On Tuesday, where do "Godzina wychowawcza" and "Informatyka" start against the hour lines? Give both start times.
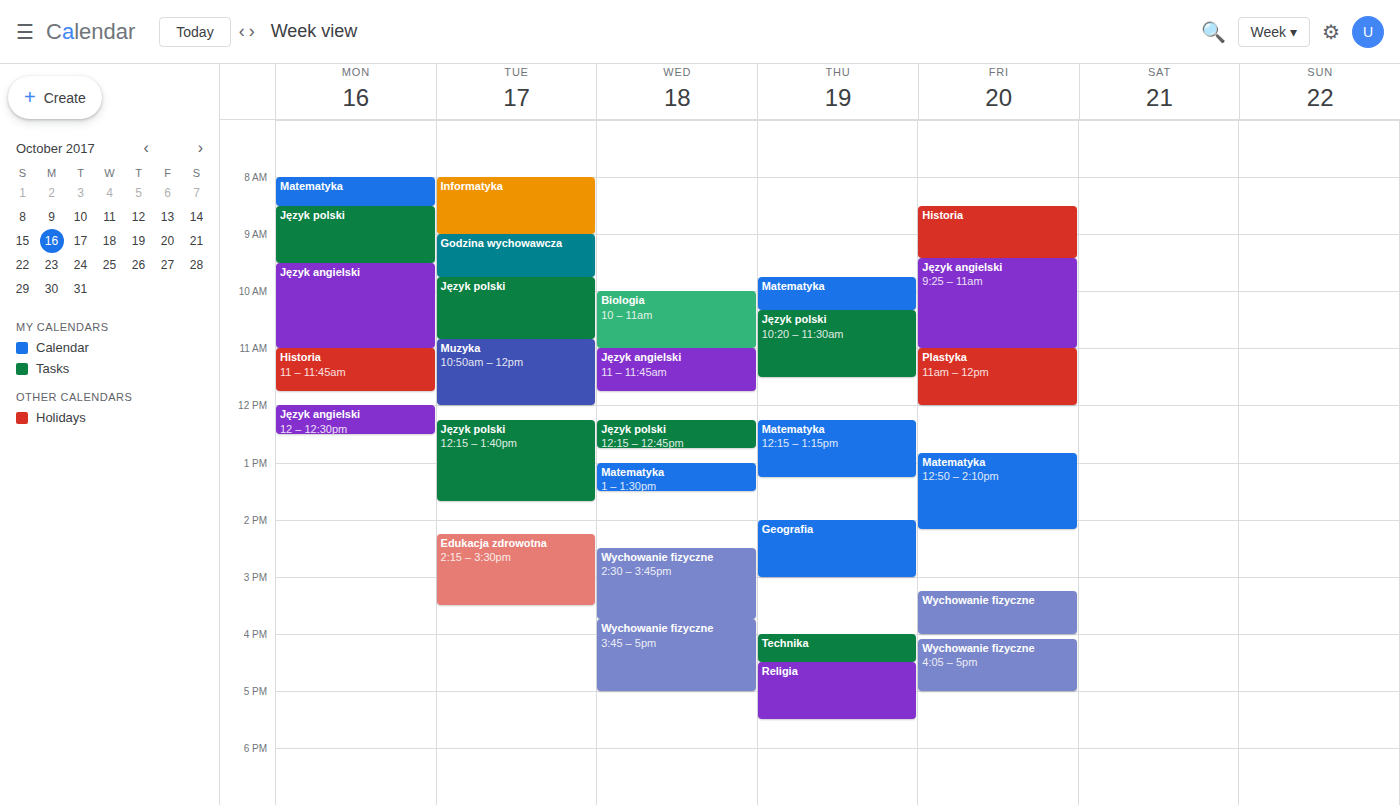
"Godzina wychowawcza": 9:00 AM, exactly on the 9 AM line. "Informatyka": 8:00 AM, exactly on the 8 AM line.